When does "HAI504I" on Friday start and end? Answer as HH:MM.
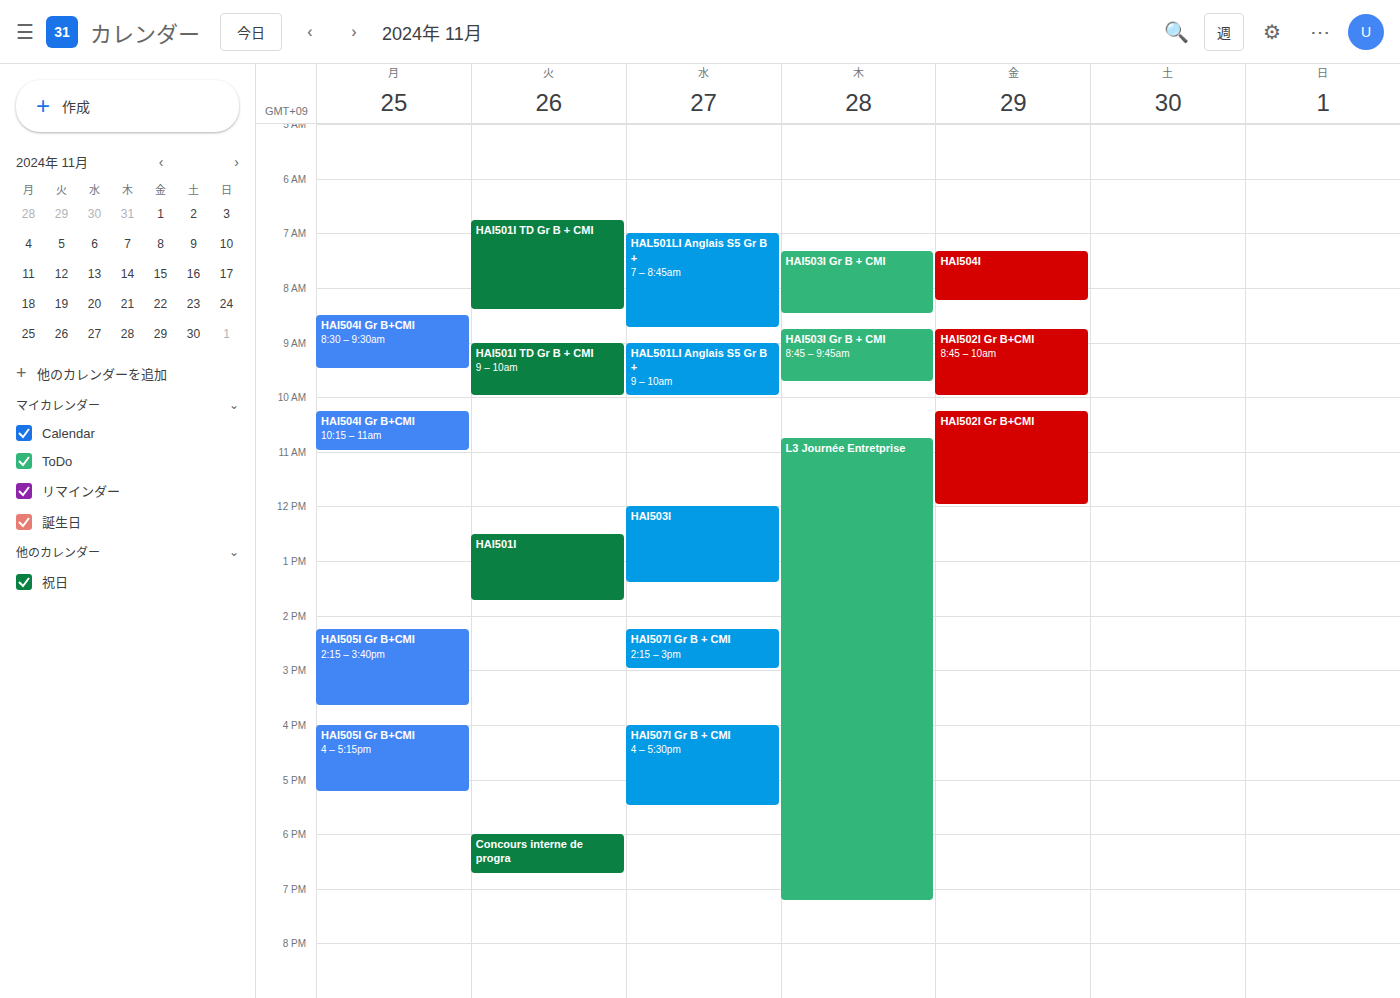
07:20 to 08:15